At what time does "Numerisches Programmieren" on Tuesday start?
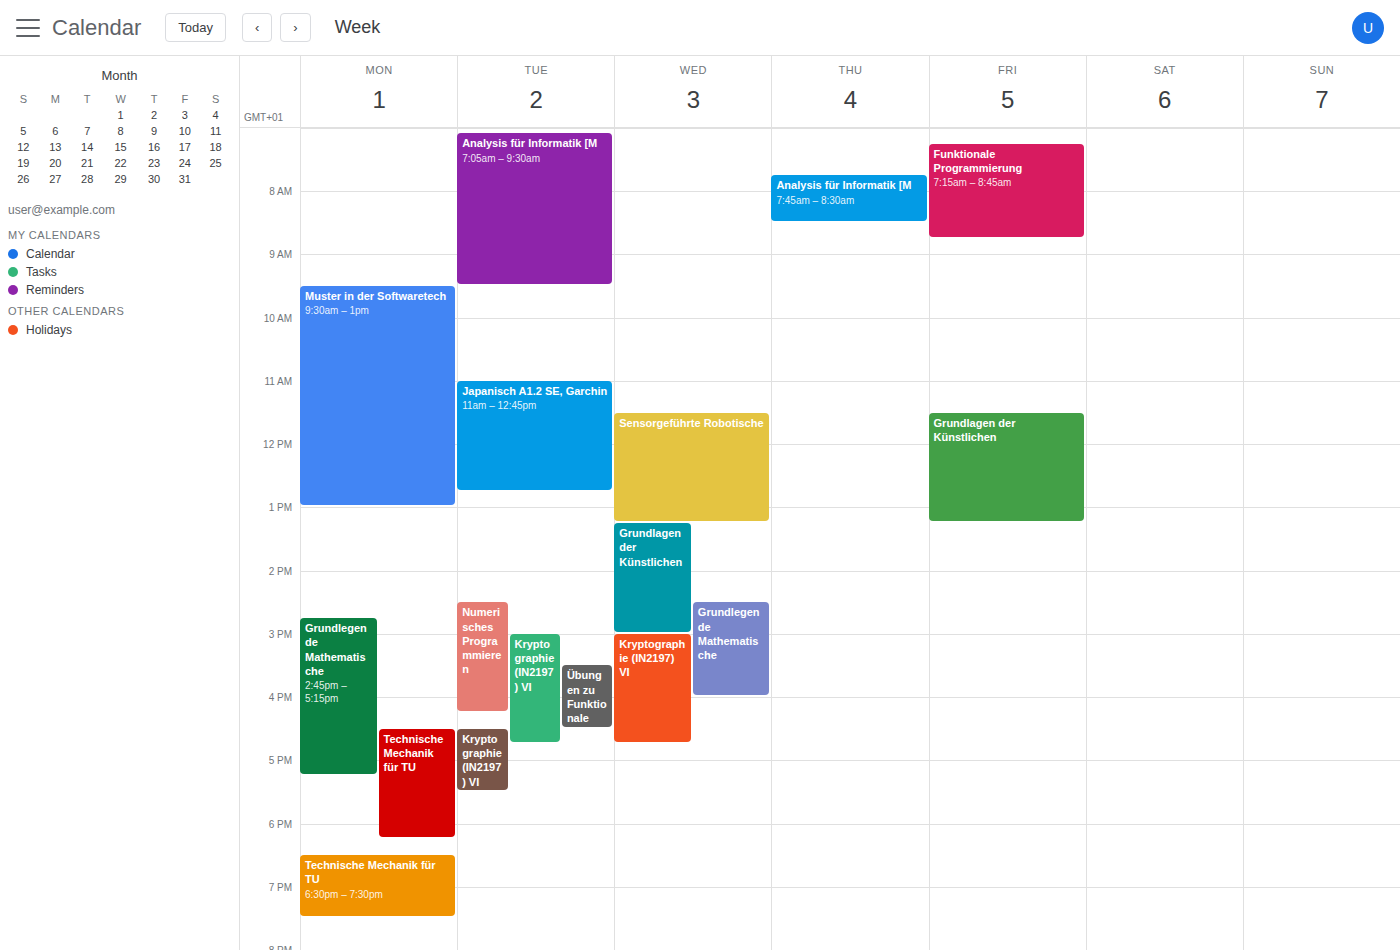
2:30 PM